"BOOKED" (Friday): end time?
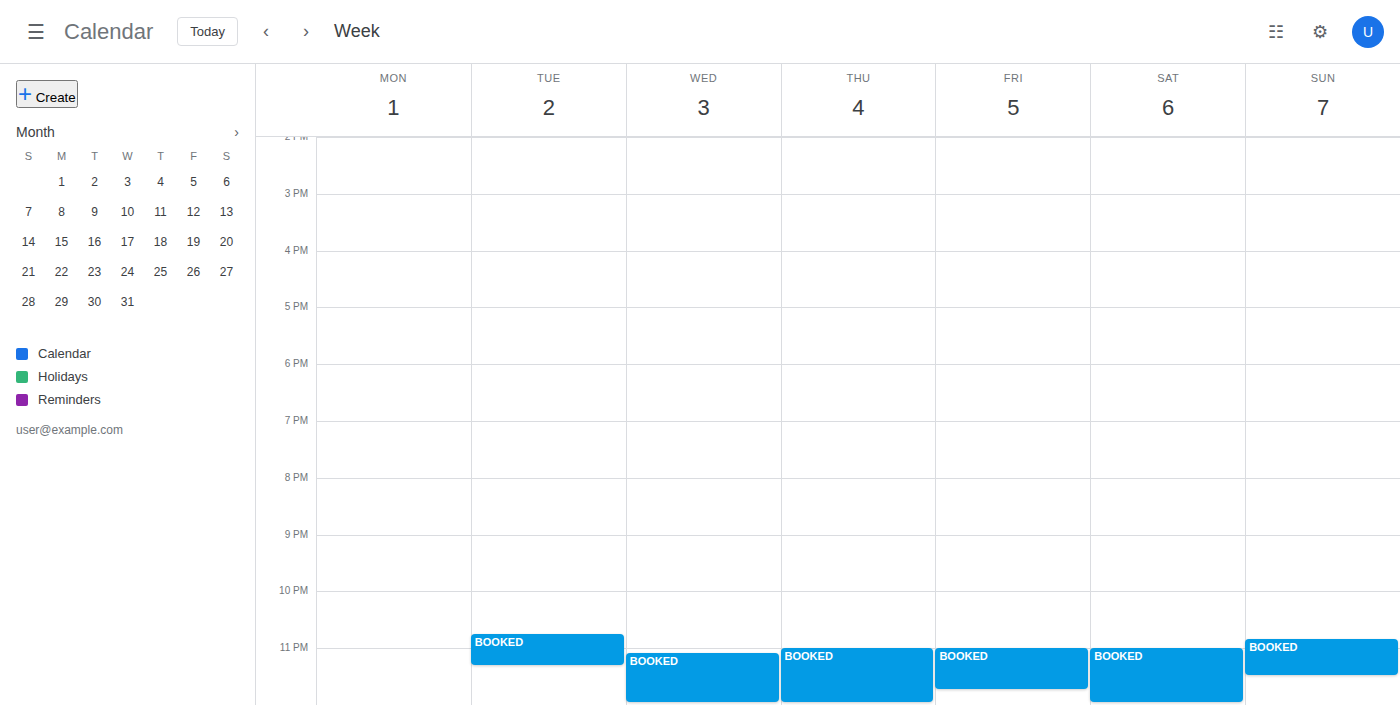
11:45 PM